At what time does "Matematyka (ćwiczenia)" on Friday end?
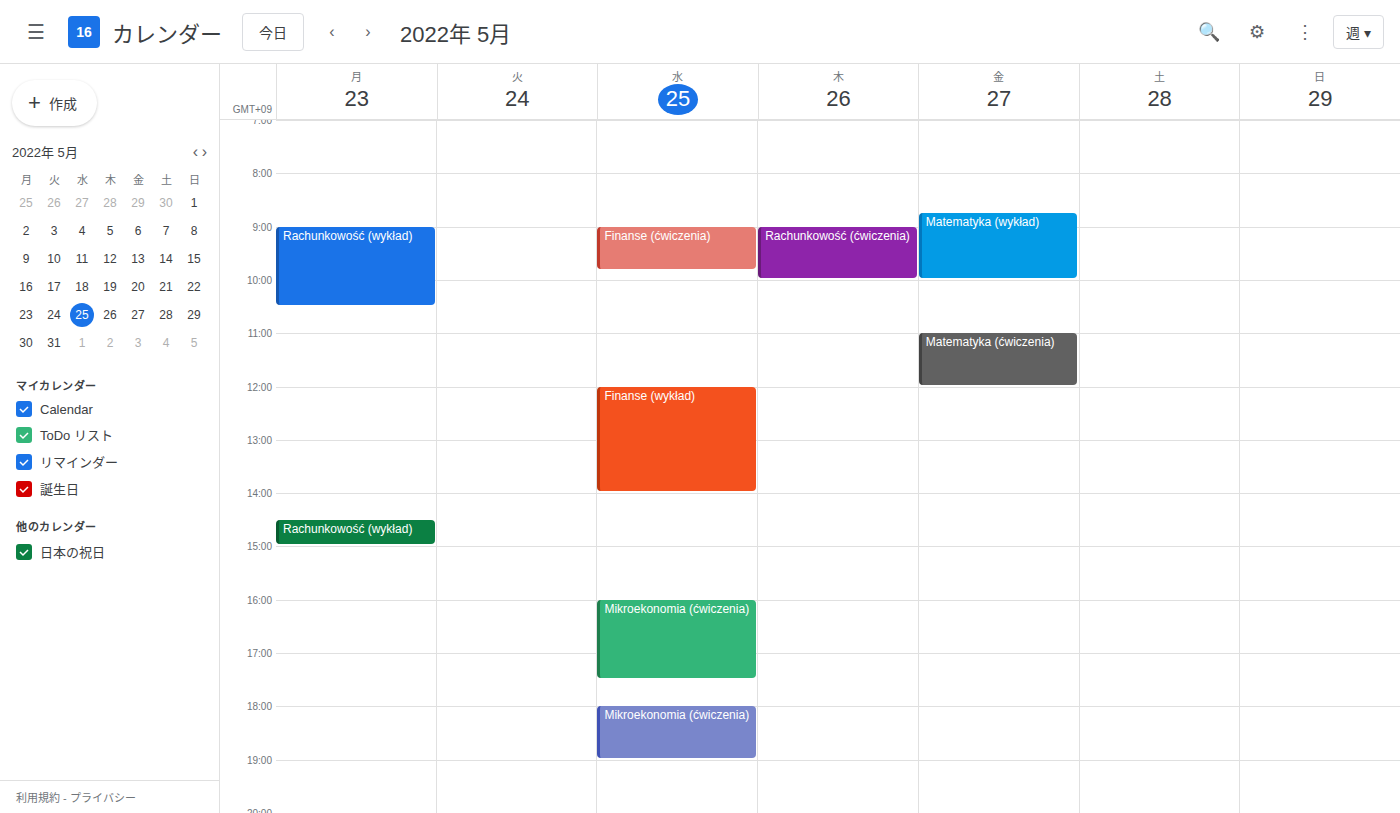
12:00 PM